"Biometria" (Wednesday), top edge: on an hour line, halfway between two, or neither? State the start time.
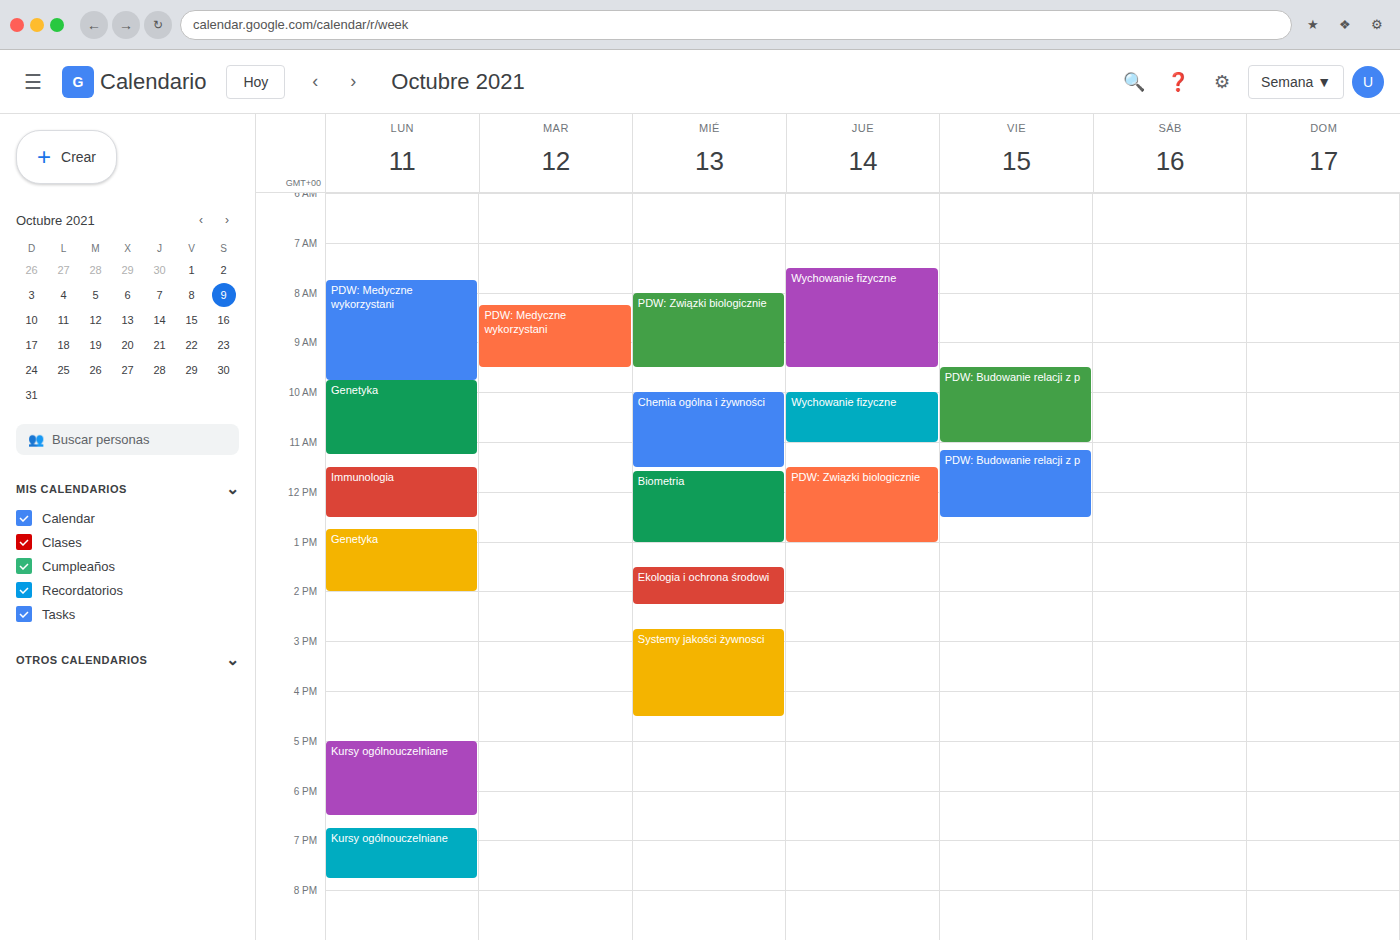
11:35 AM -- neither: 35 minutes below the 11 AM line and 25 minutes above the 12 PM line.